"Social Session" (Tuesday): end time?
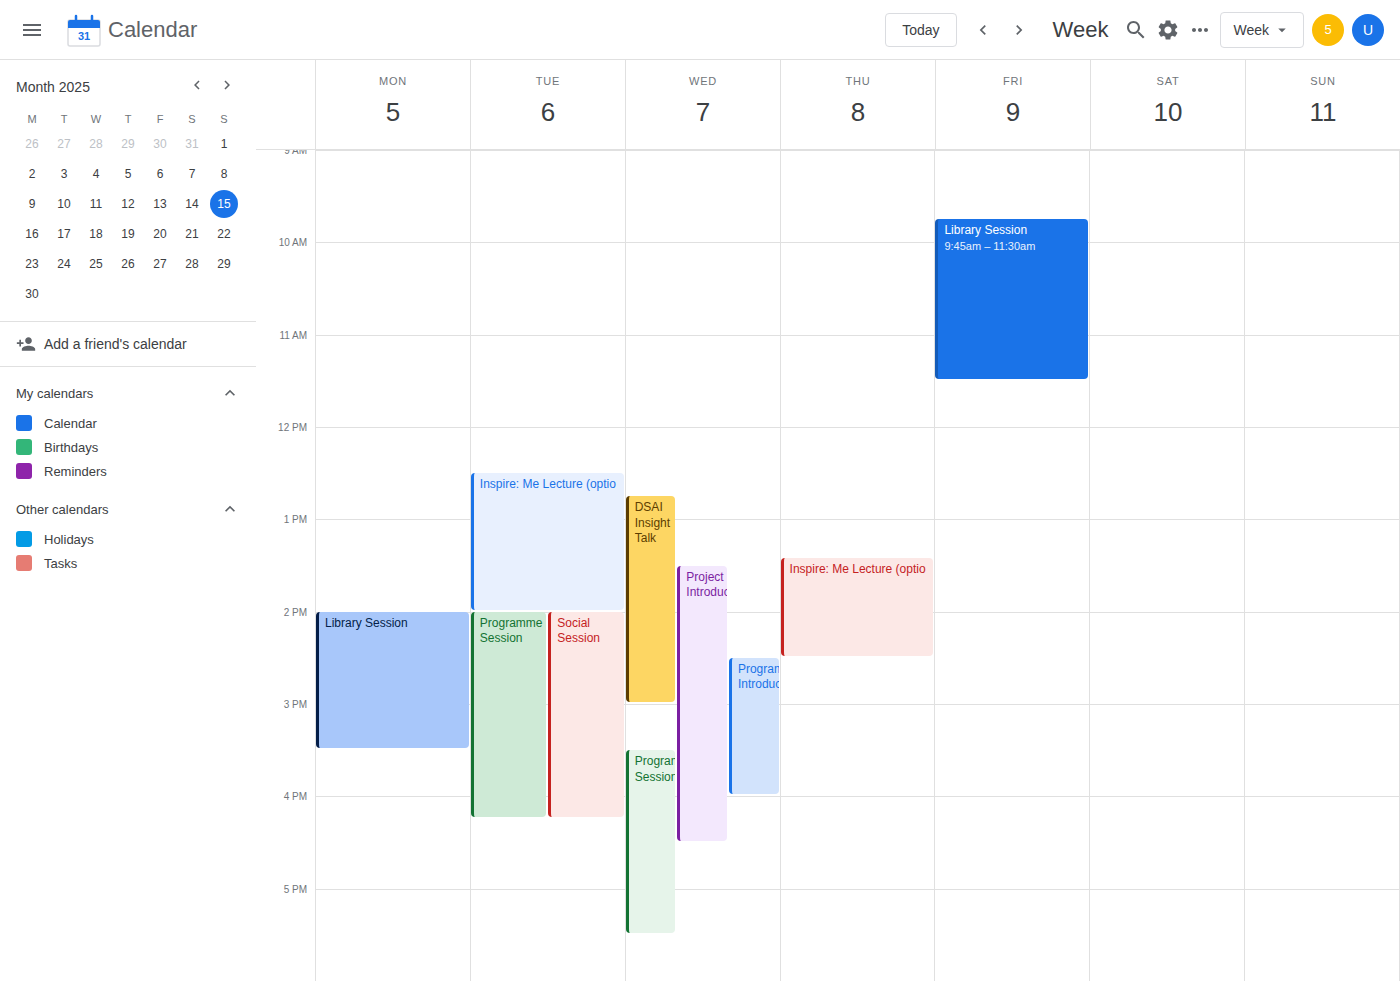
4:15 PM